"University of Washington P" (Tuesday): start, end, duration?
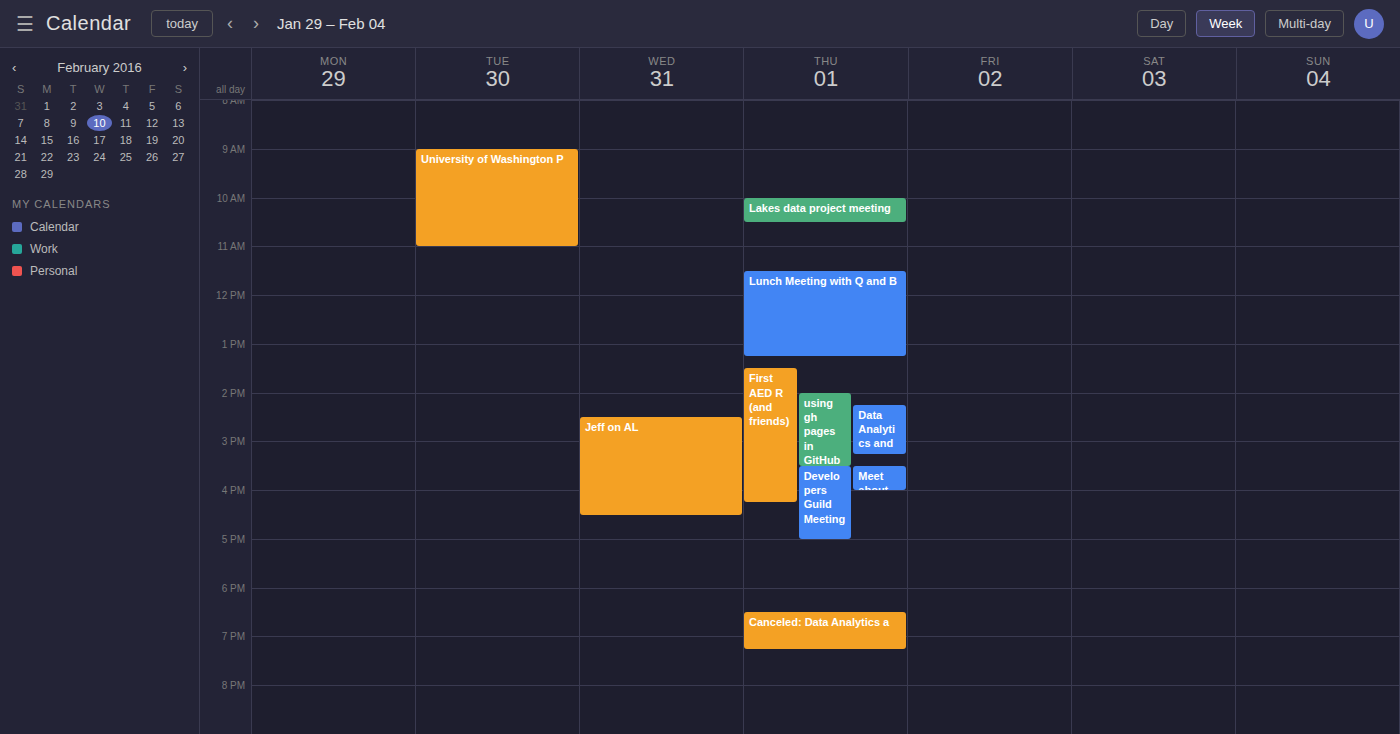
9:00 AM to 11:00 AM, 2 hours